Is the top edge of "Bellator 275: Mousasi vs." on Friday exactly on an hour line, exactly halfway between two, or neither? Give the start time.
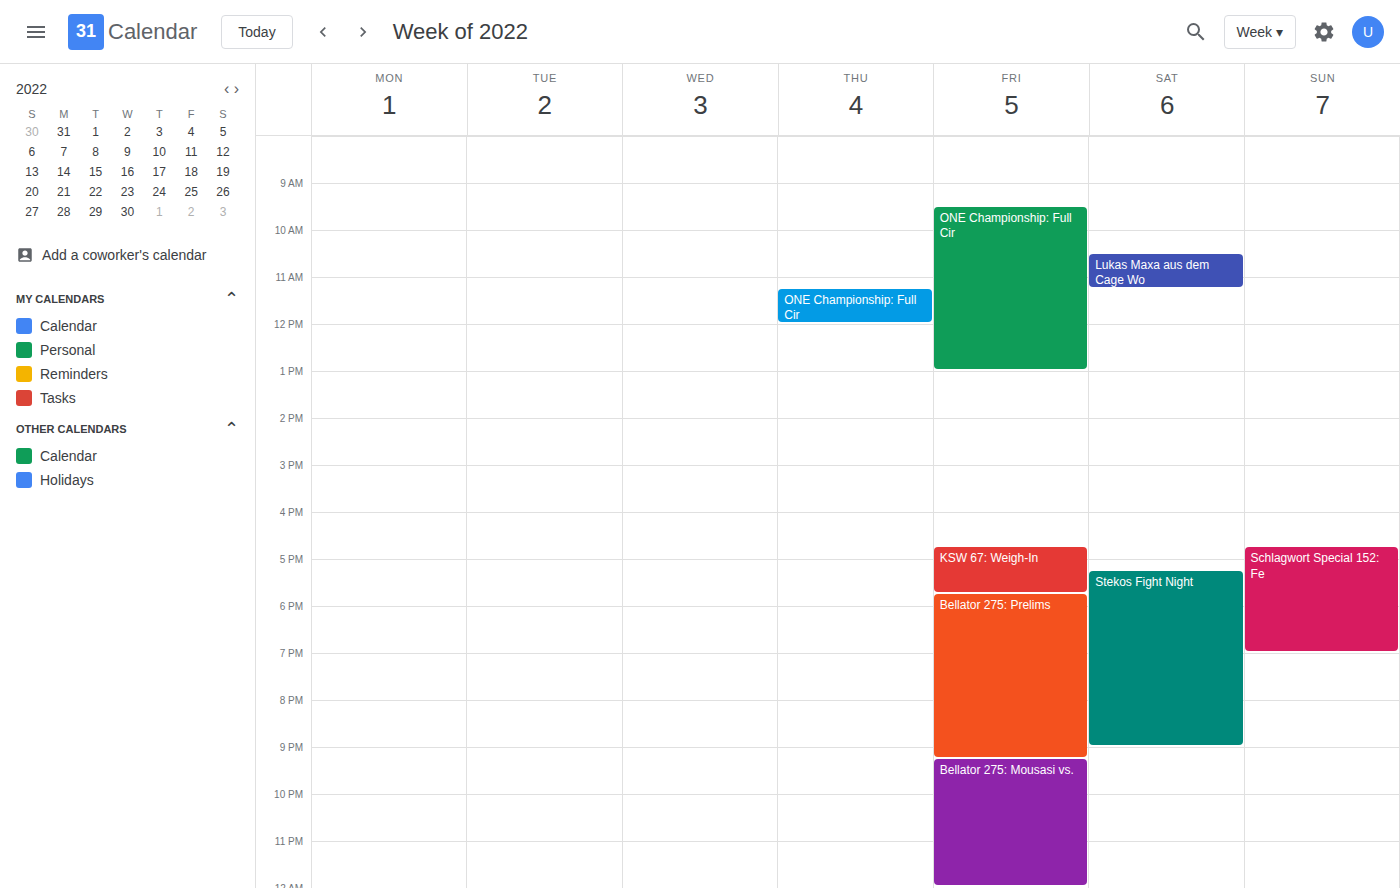
9:15 PM -- neither: a quarter of the way from the 9 PM line to the 10 PM line.